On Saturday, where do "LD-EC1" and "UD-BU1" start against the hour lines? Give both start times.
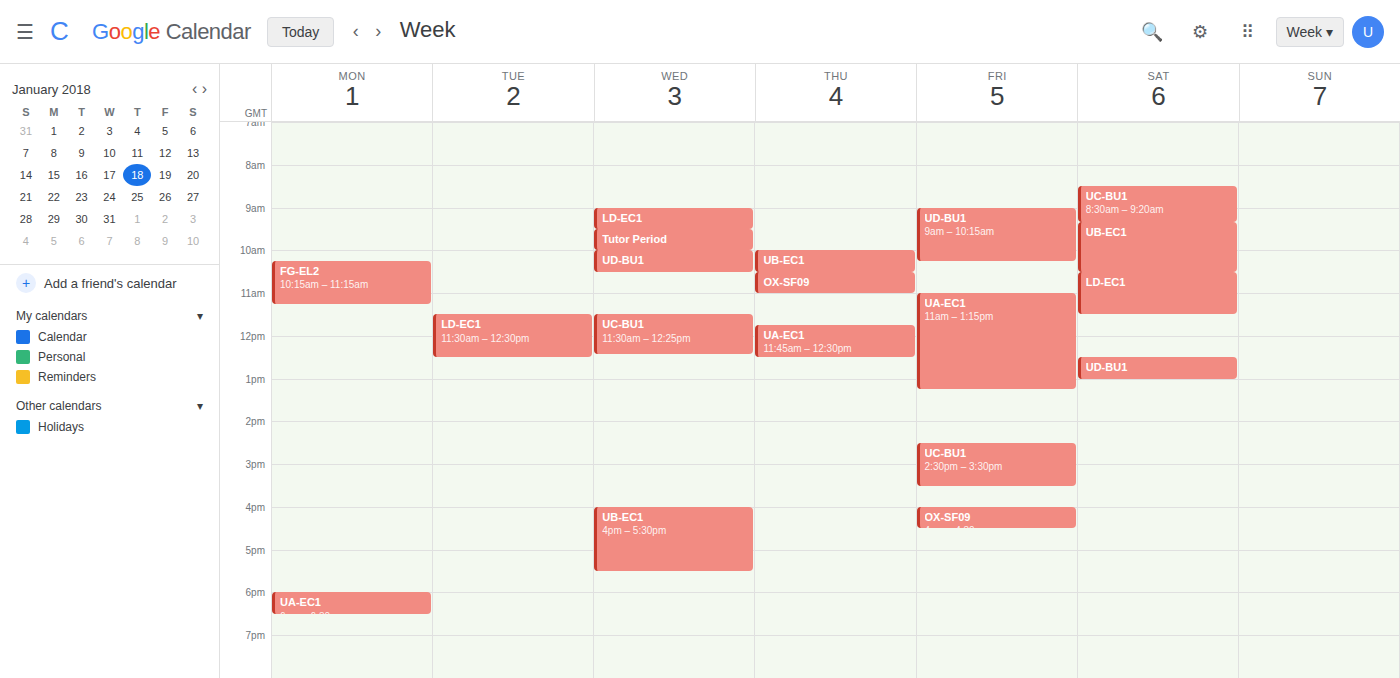
"LD-EC1": 10:30 AM, halfway between the 10 AM and 11 AM lines. "UD-BU1": 12:30 PM, halfway between the 12 PM and 1 PM lines.